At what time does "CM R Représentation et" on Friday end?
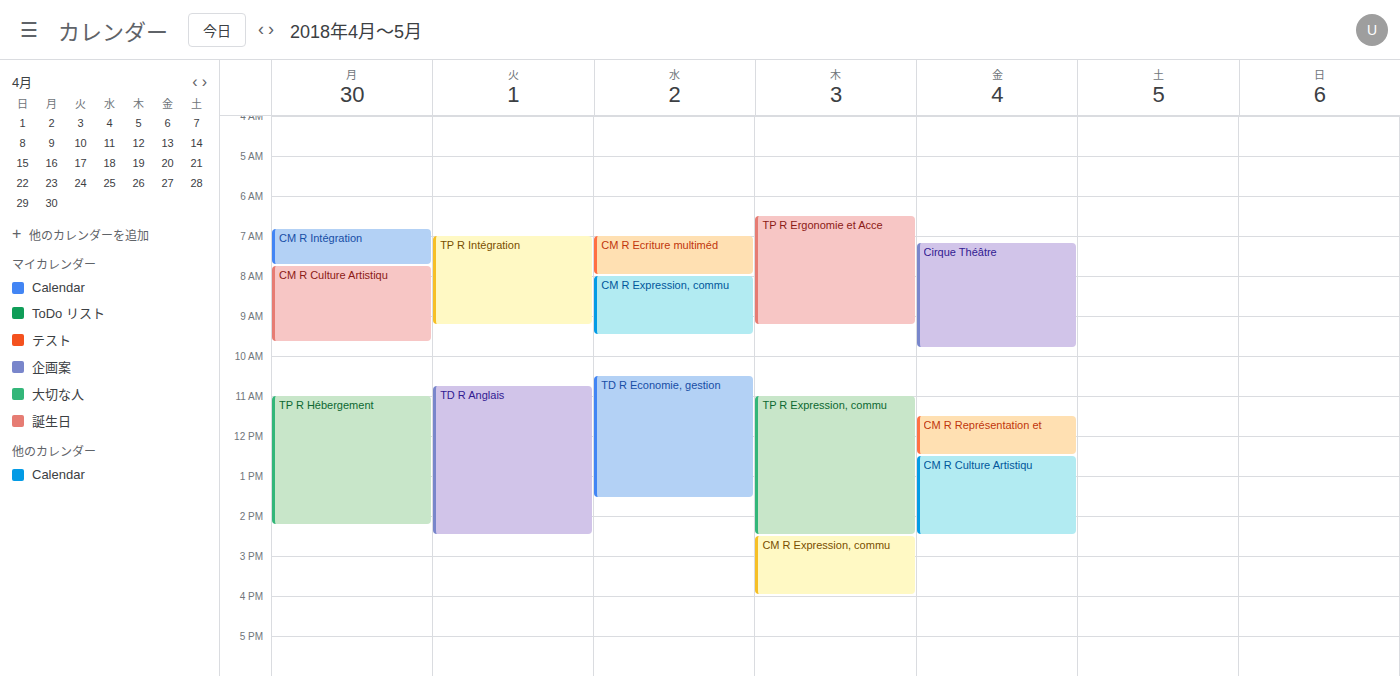
12:30 PM